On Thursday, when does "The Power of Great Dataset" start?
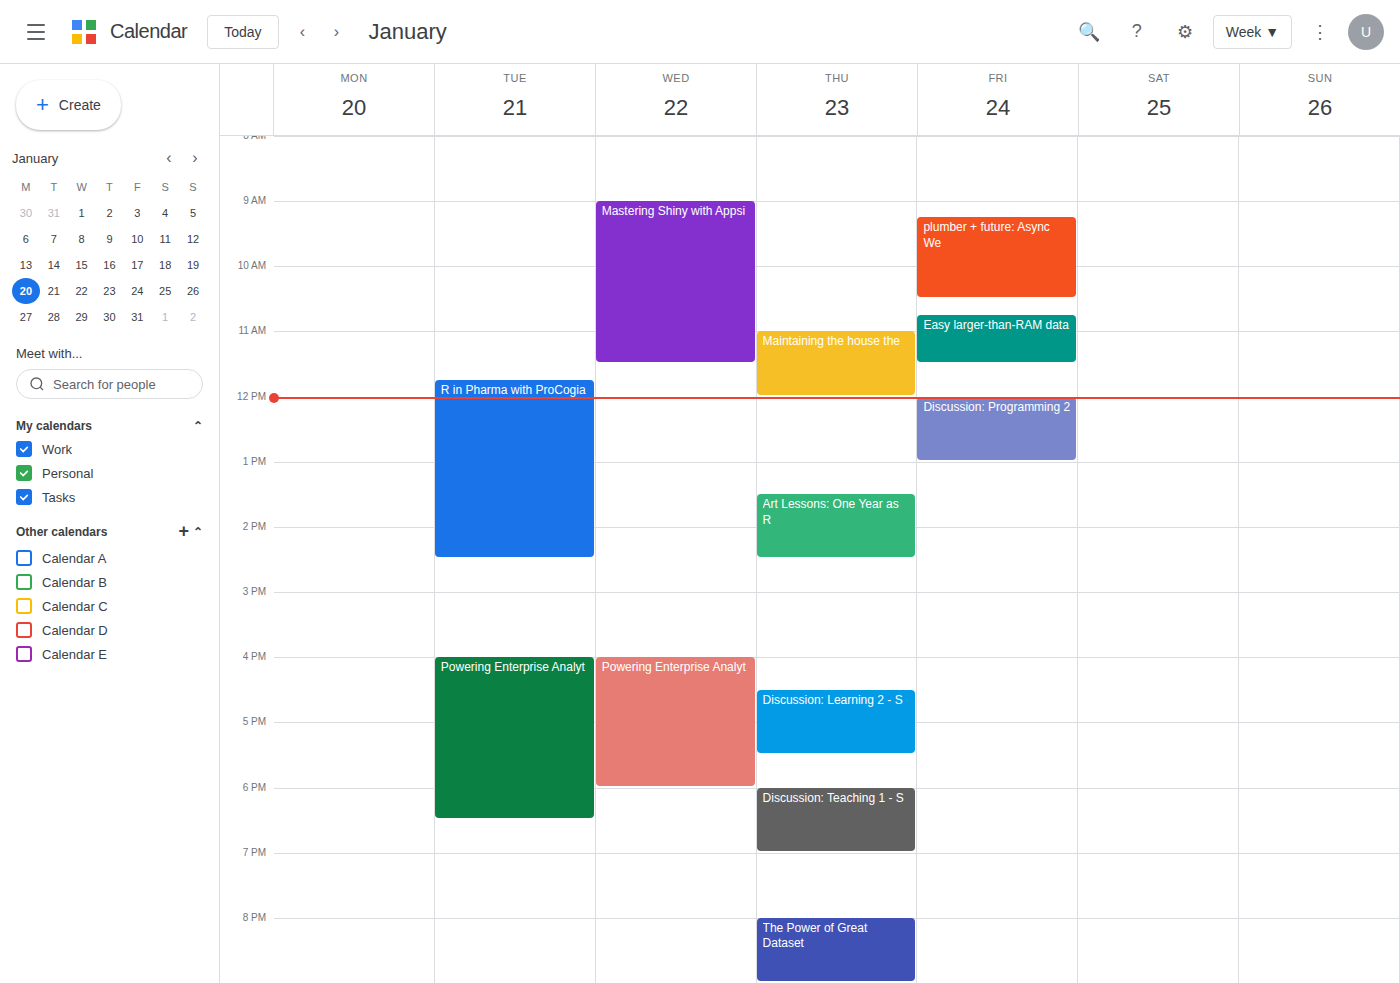
8:00 PM